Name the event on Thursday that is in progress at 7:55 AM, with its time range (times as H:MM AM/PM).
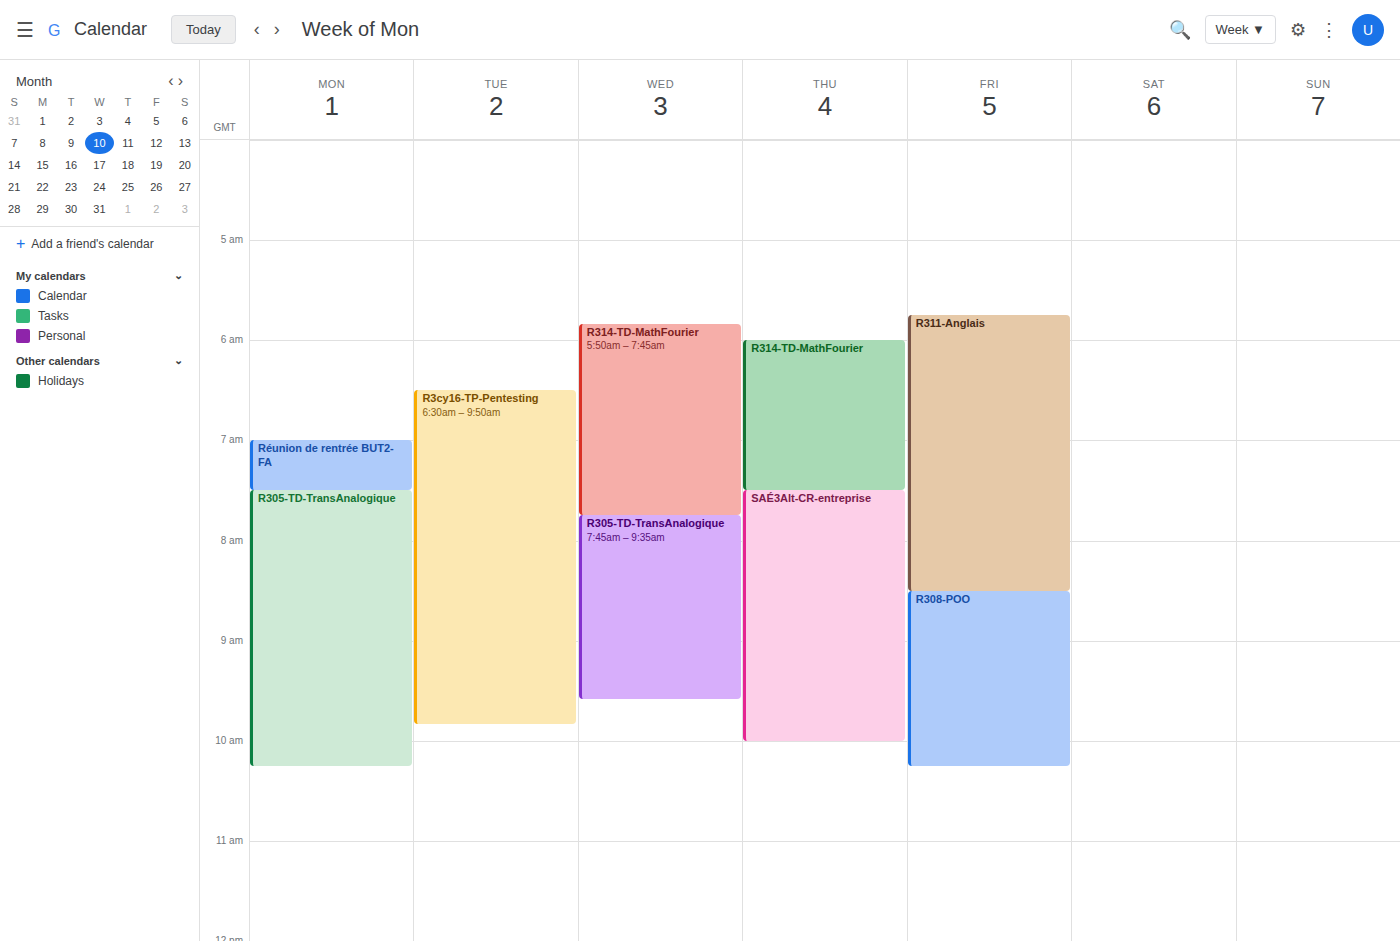
"SAÉ3Alt-CR-entreprise", 7:30 AM to 10:00 AM